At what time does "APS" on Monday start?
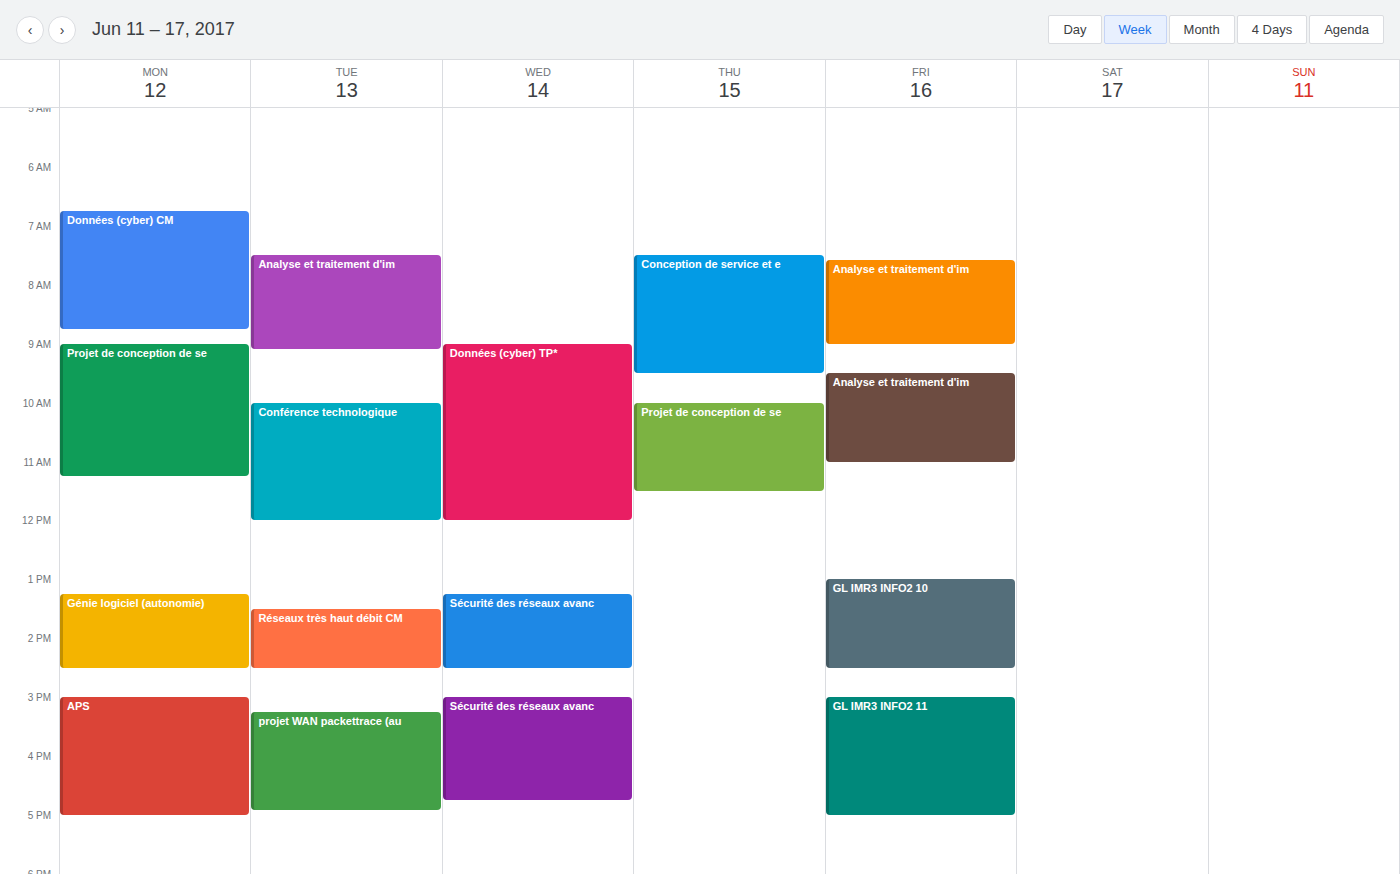
15:00